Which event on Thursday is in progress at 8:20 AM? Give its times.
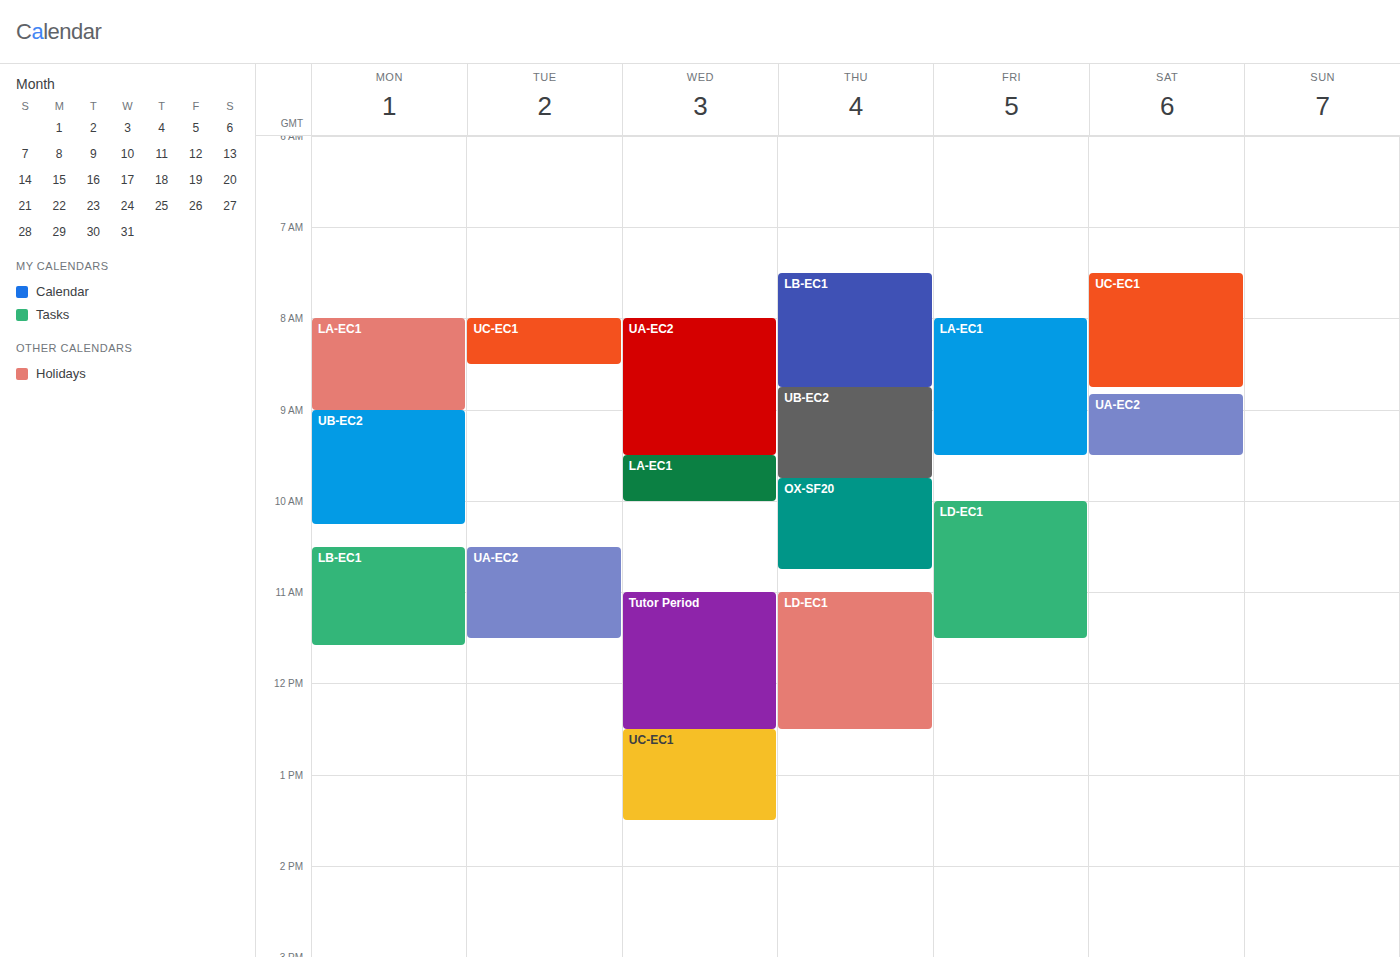
"LB-EC1", 7:30 AM to 8:45 AM